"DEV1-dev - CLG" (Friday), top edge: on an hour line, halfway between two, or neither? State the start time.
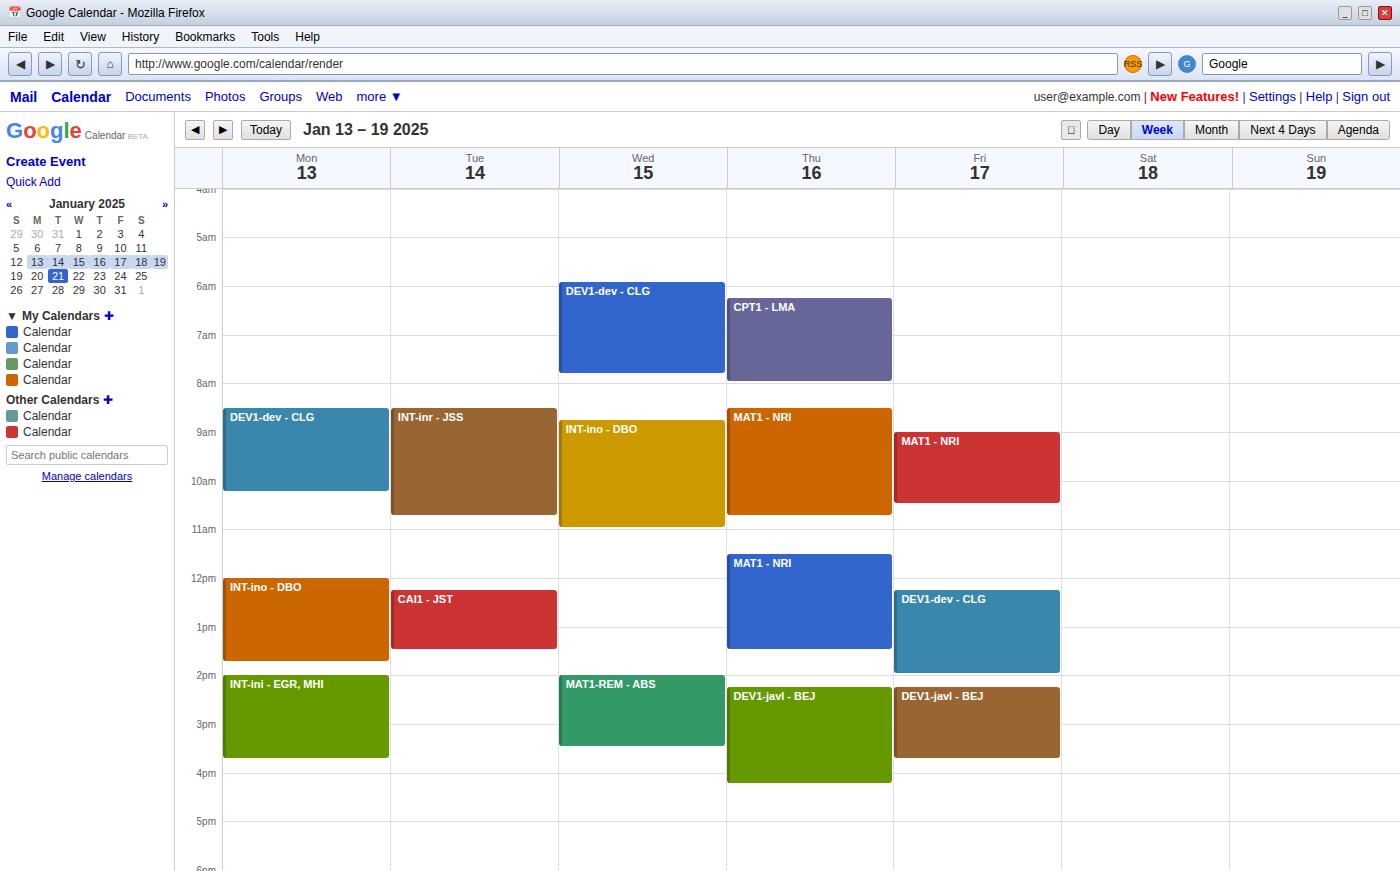
12:15 PM -- neither: a quarter of the way from the 12 PM line to the 1 PM line.